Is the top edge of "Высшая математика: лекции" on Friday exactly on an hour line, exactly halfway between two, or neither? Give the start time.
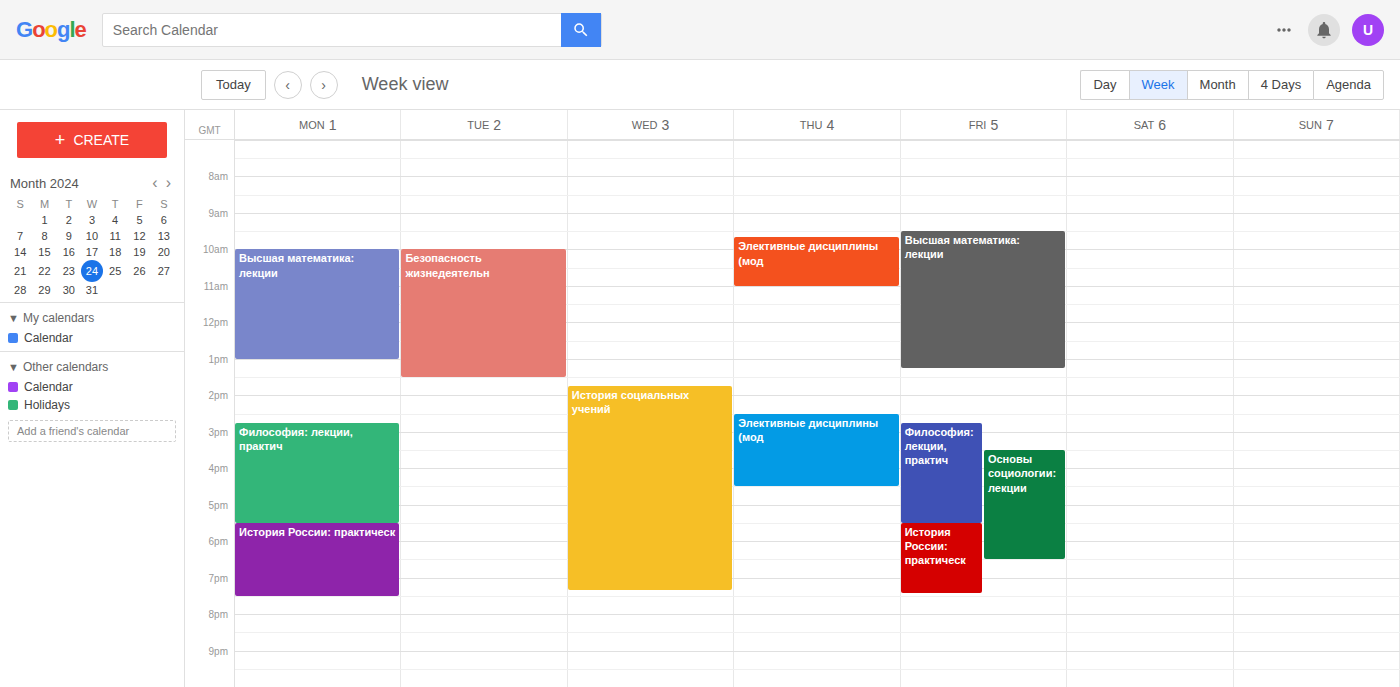
9:30 AM -- halfway between the 9 AM and 10 AM lines.